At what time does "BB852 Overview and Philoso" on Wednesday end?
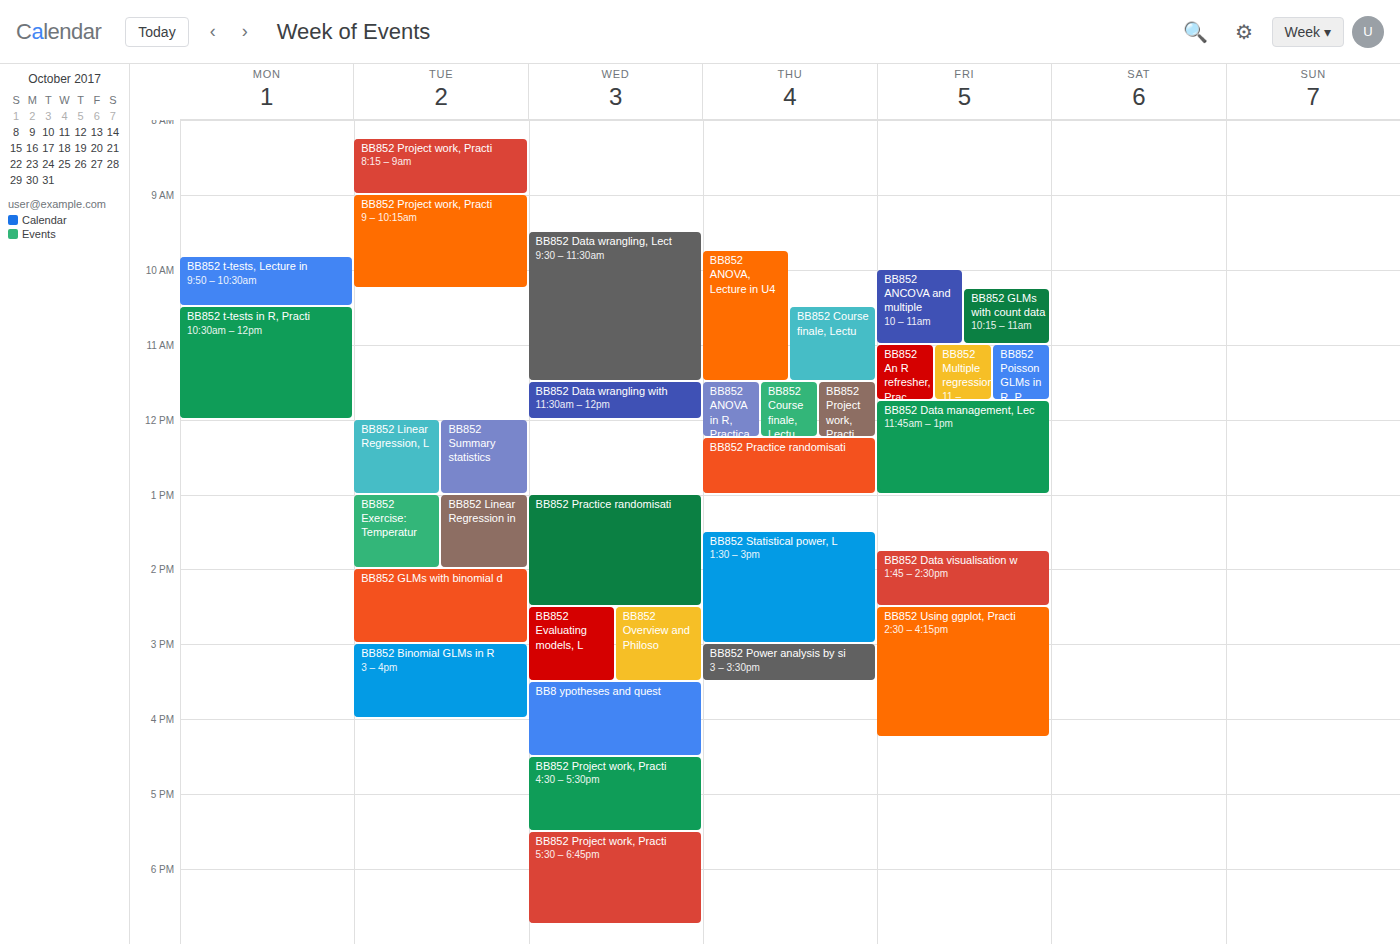
3:30 PM